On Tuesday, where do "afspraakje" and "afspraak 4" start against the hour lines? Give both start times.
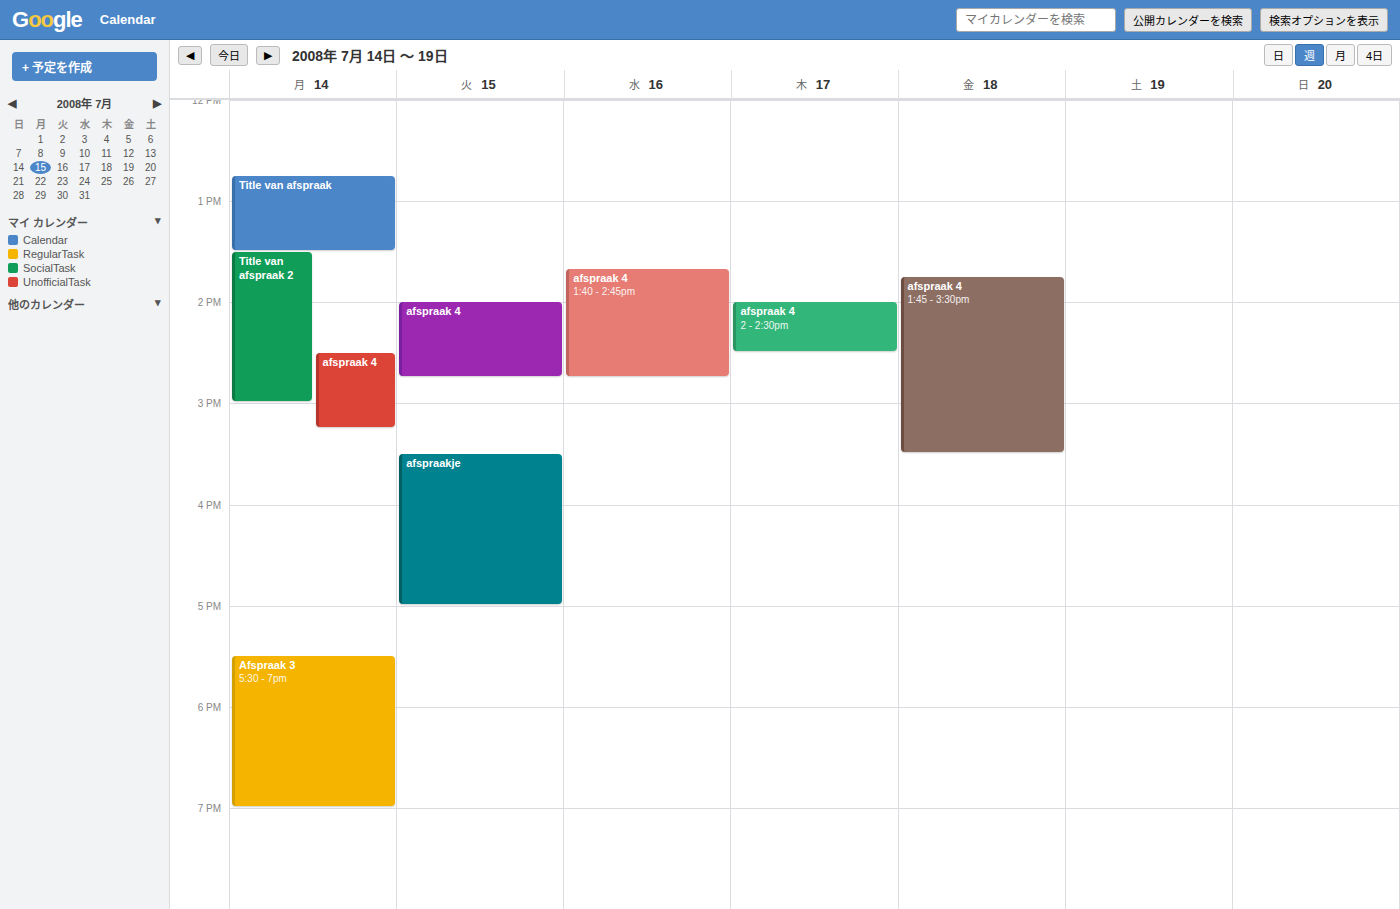
"afspraakje": 15:30, halfway between the 15:00 and 16:00 lines. "afspraak 4": 14:00, exactly on the 14:00 line.